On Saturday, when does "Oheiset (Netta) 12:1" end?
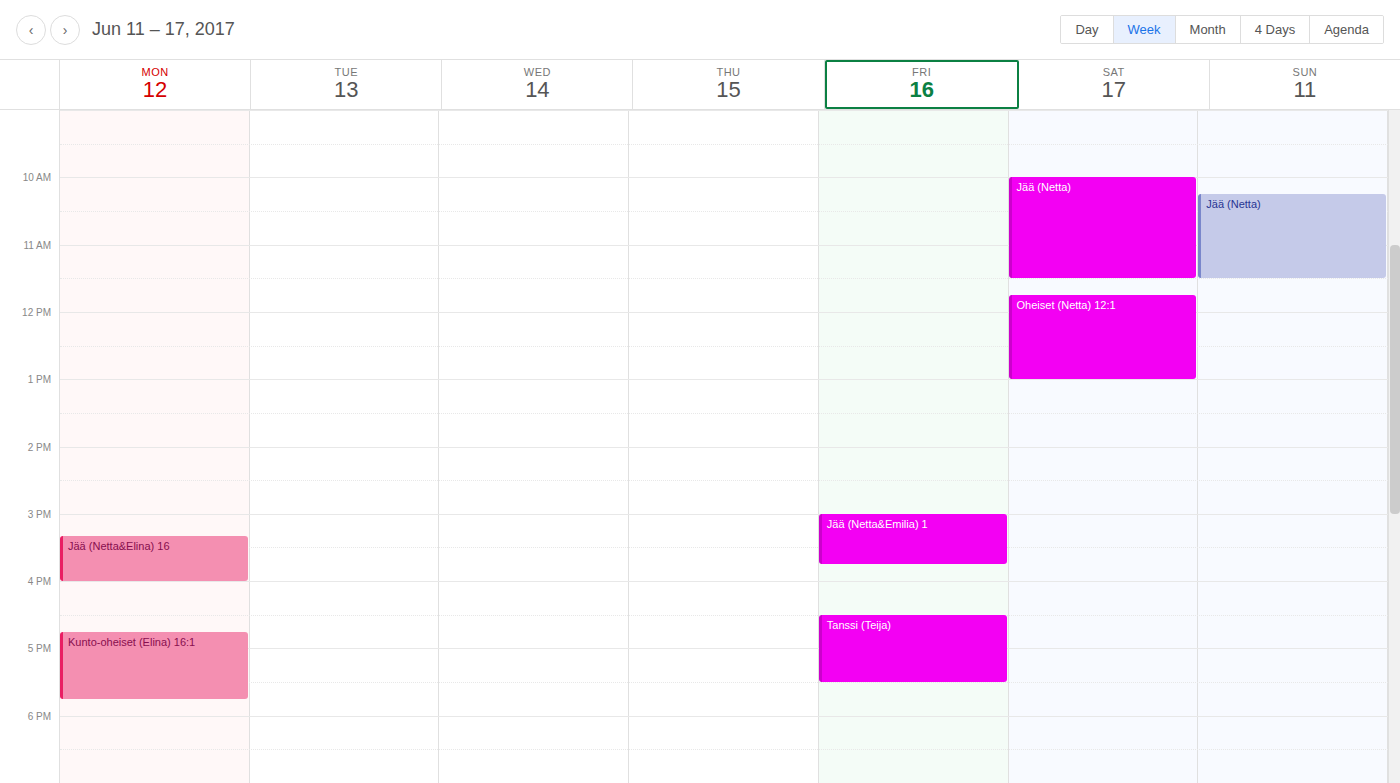
1:00 PM